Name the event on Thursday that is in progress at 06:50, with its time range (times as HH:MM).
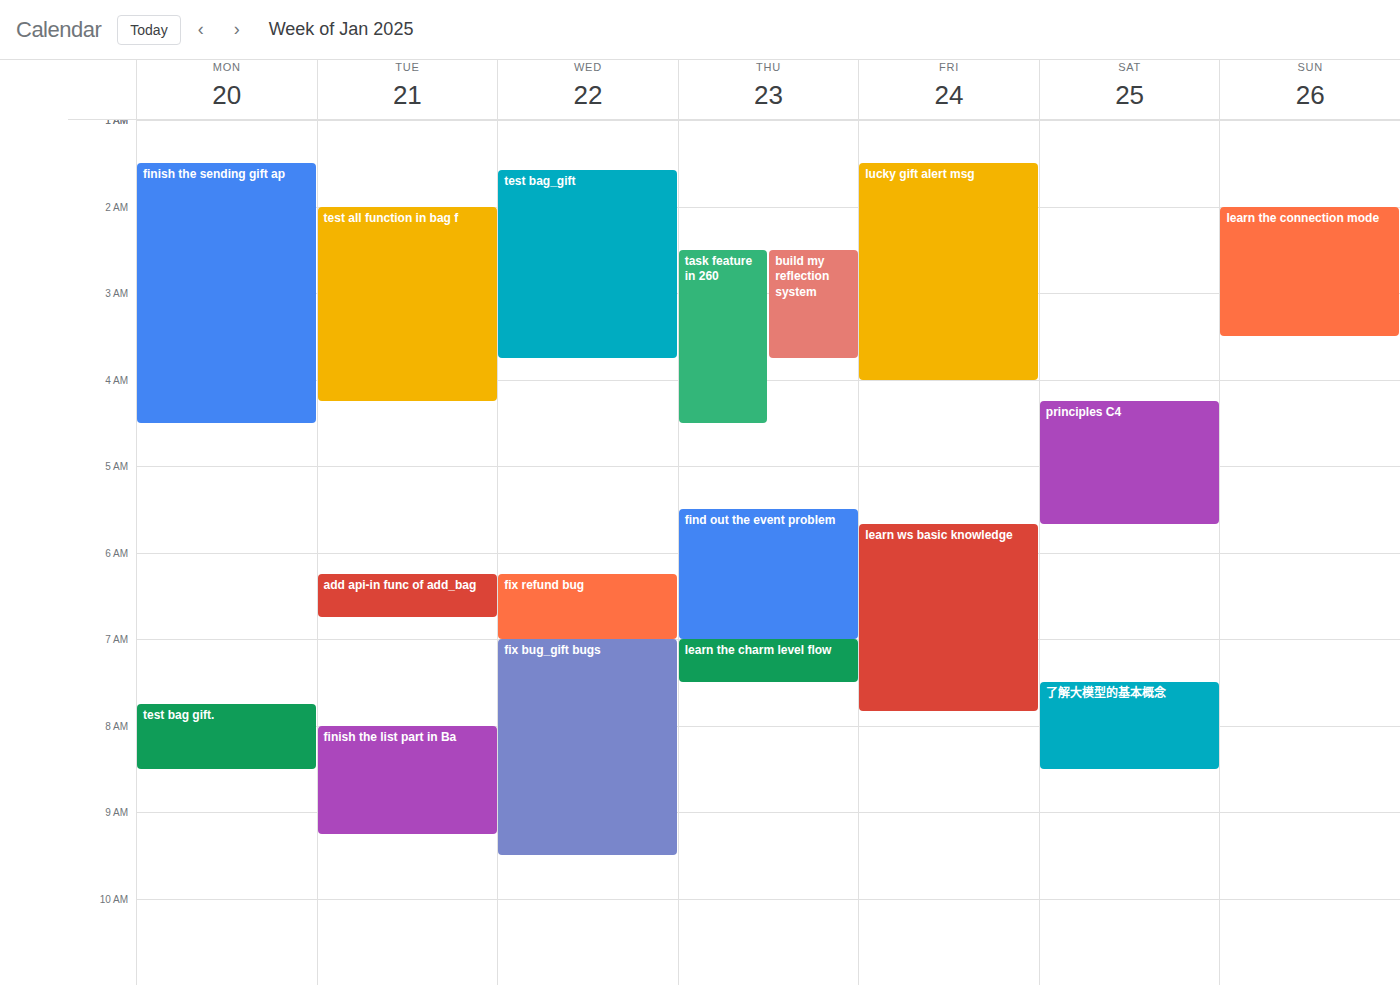
"find out the event problem", 05:30 to 07:00